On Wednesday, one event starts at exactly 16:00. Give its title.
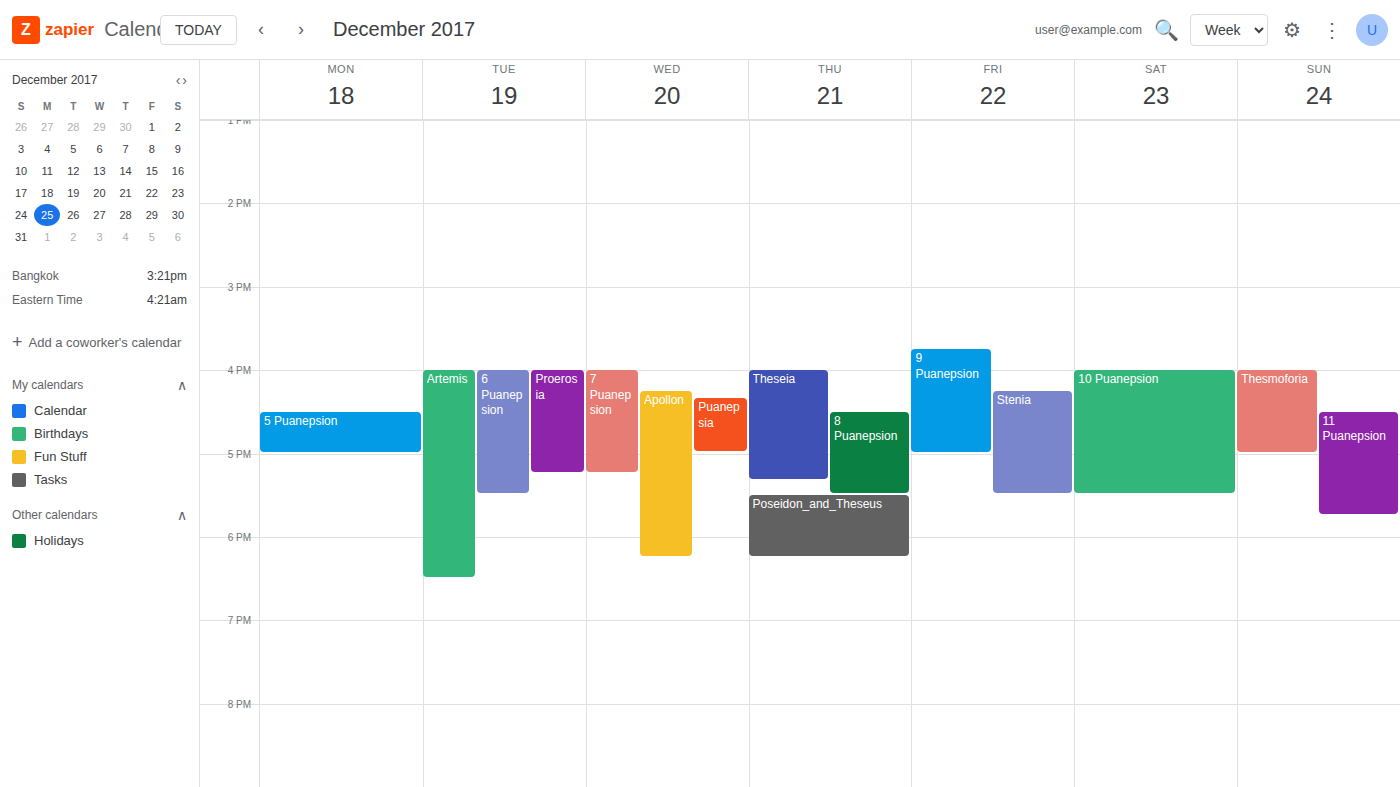
"7 Puanepsion"